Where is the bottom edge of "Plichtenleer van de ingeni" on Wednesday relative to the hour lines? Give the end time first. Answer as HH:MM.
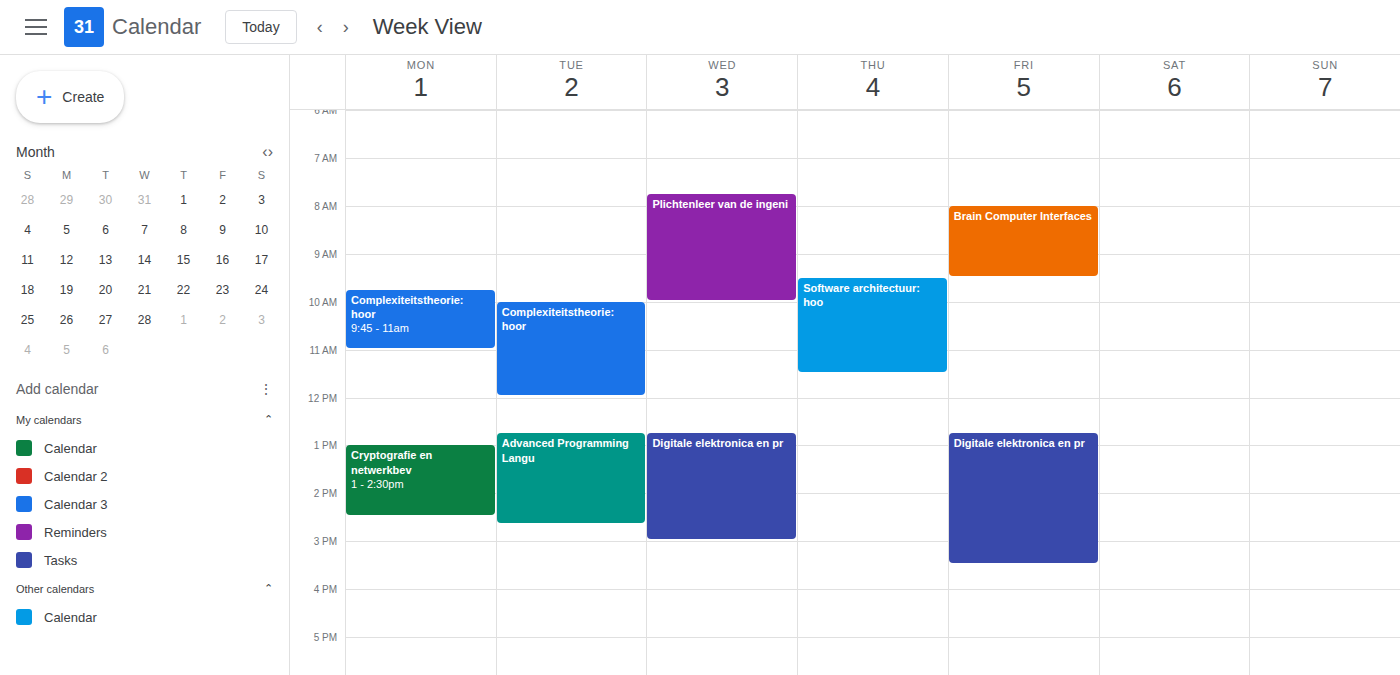
10:00 -- exactly on the 10:00 line.